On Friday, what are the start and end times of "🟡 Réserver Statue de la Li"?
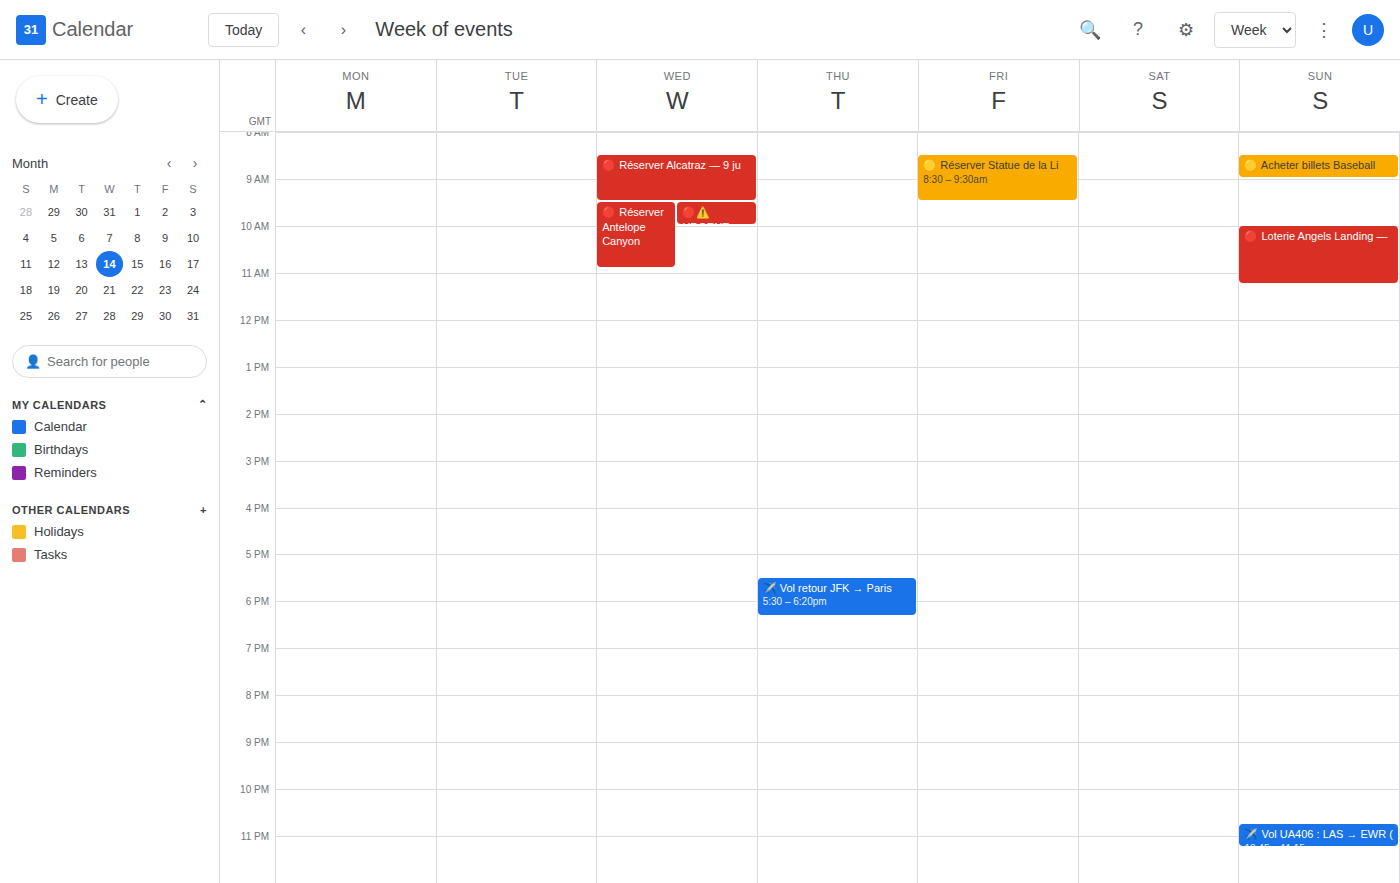
8:30 AM to 9:30 AM